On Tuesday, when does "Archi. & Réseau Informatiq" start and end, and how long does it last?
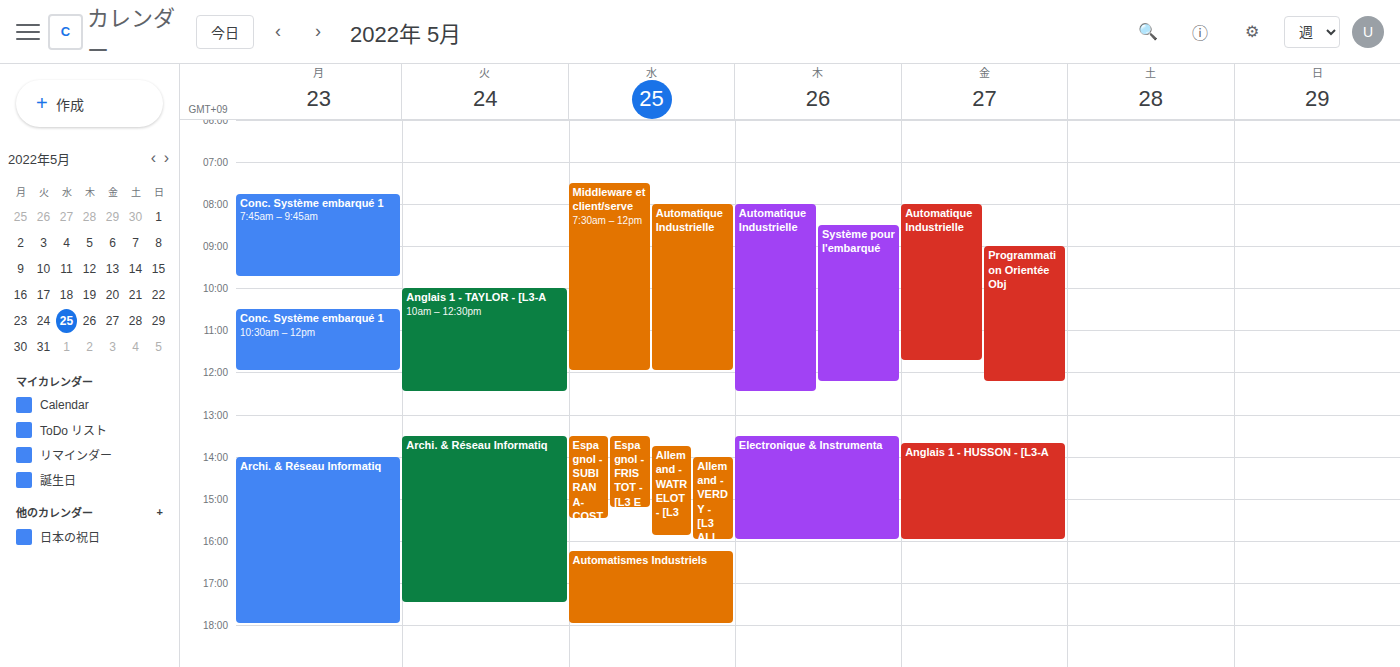
1:30 PM to 5:30 PM, 4 hours